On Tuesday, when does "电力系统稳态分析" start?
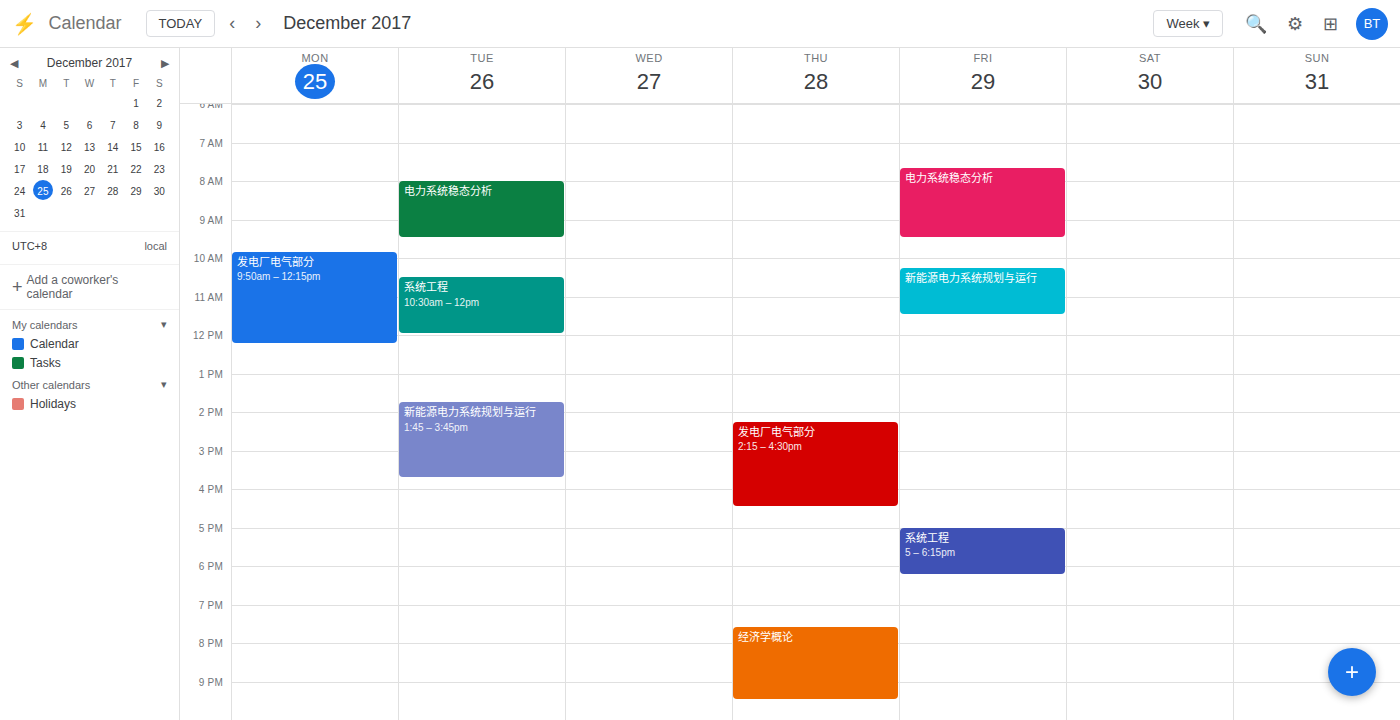
8:00 AM